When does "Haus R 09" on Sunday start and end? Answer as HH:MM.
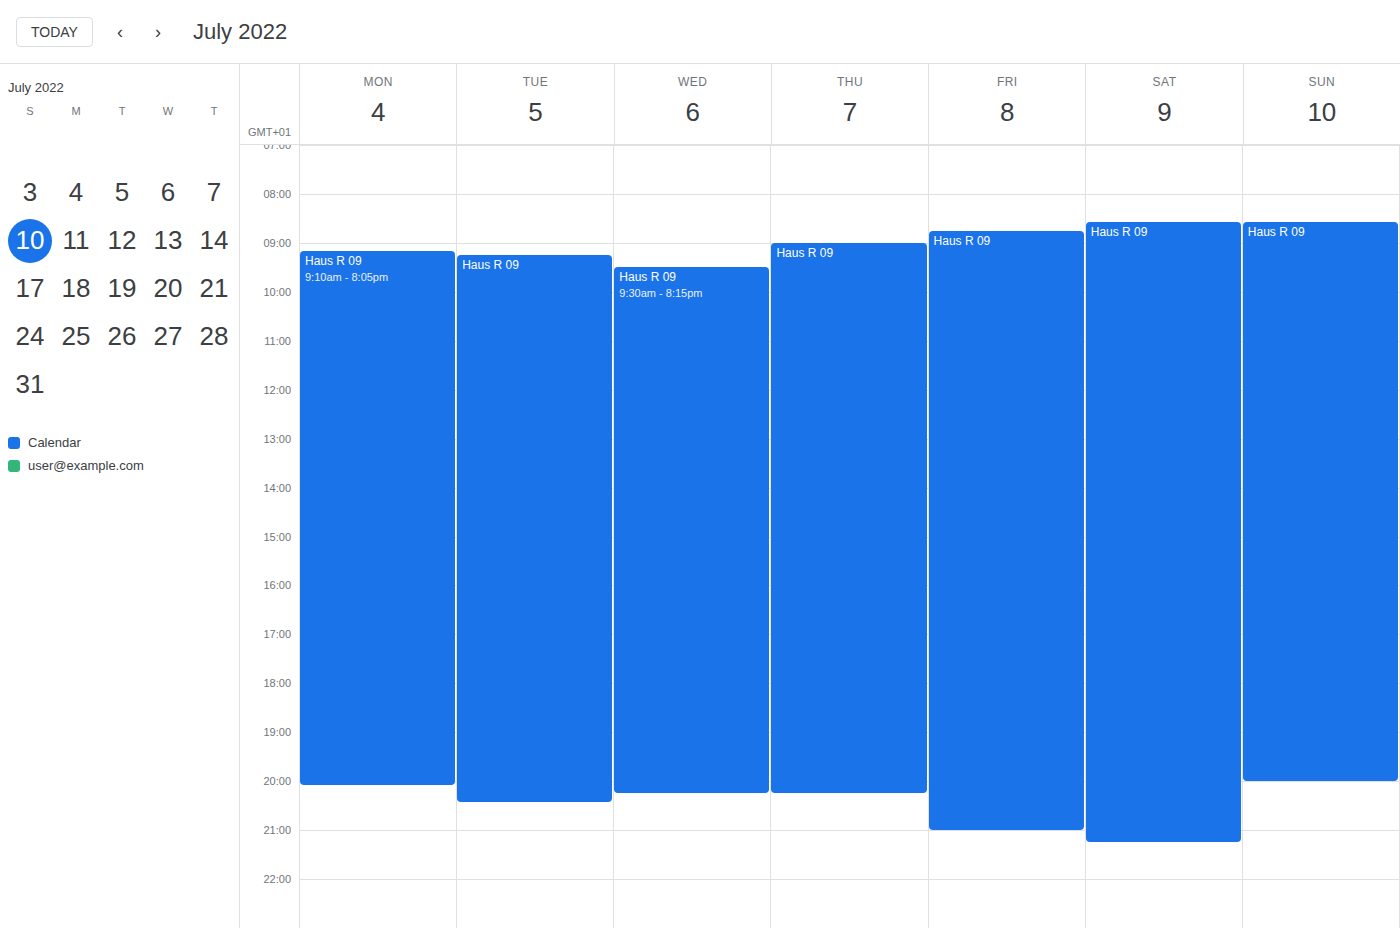
08:35 to 20:00